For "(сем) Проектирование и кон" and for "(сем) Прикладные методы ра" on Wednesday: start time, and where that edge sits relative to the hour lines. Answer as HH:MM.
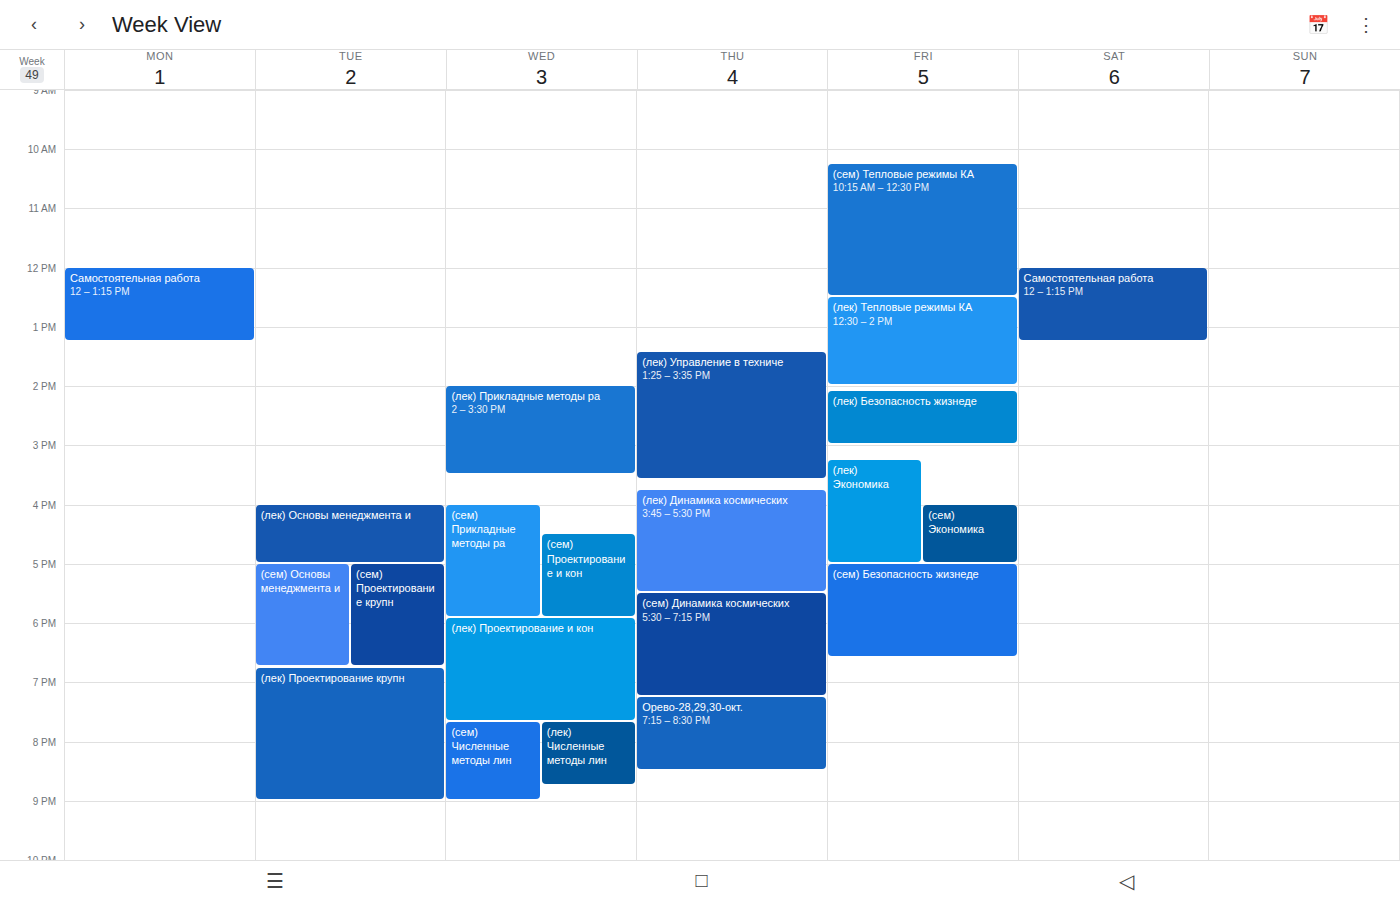
"(сем) Проектирование и кон": 16:30, halfway between the 16:00 and 17:00 lines. "(сем) Прикладные методы ра": 16:00, exactly on the 16:00 line.